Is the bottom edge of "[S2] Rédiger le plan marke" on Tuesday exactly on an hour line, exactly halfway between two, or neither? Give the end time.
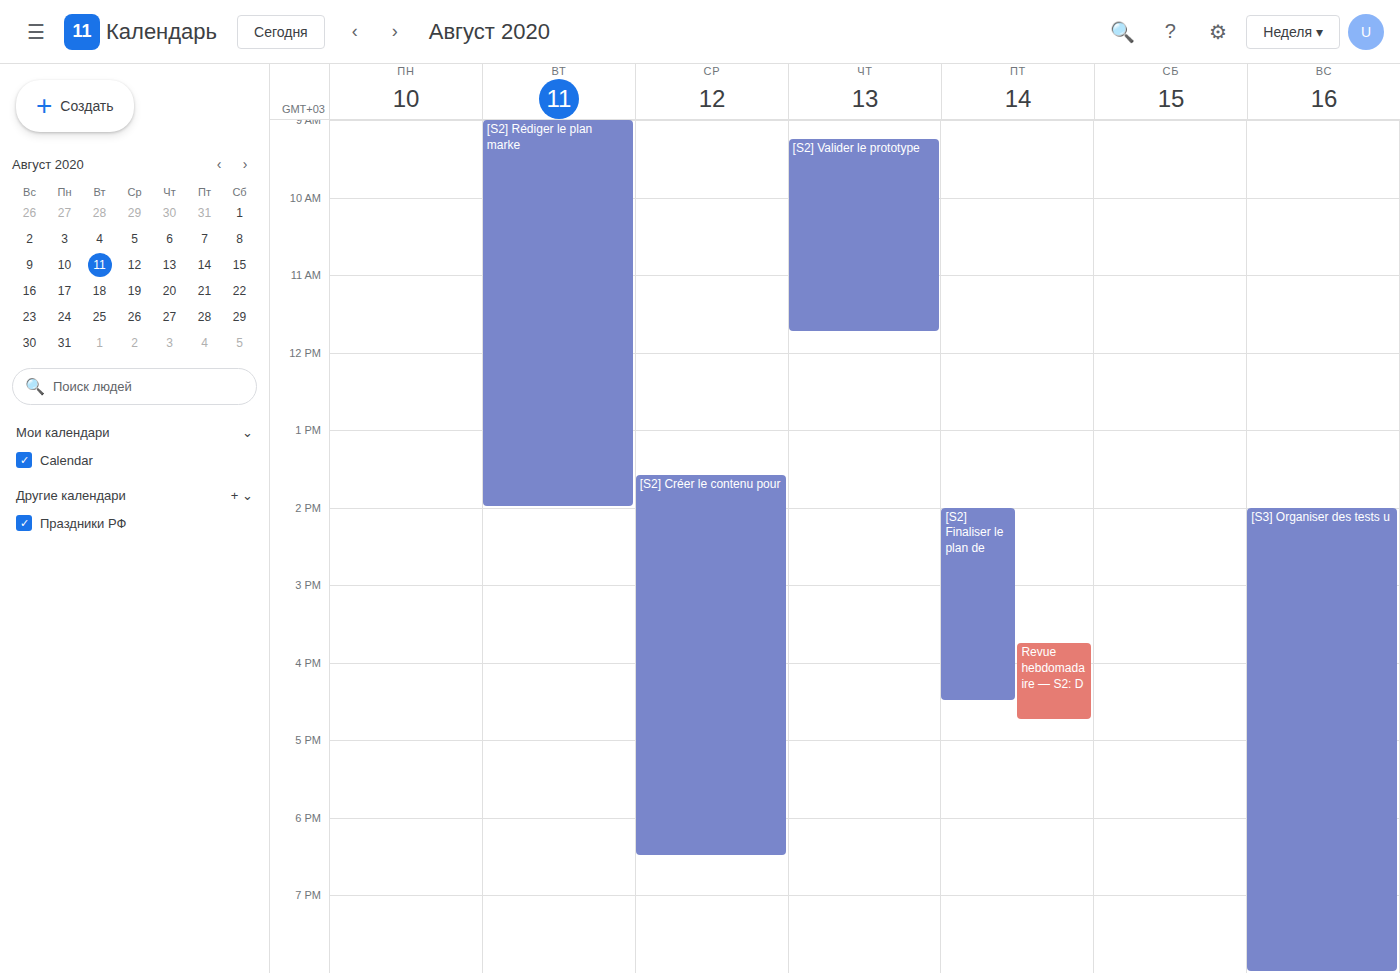
2:00 PM -- exactly on the 2 PM line.